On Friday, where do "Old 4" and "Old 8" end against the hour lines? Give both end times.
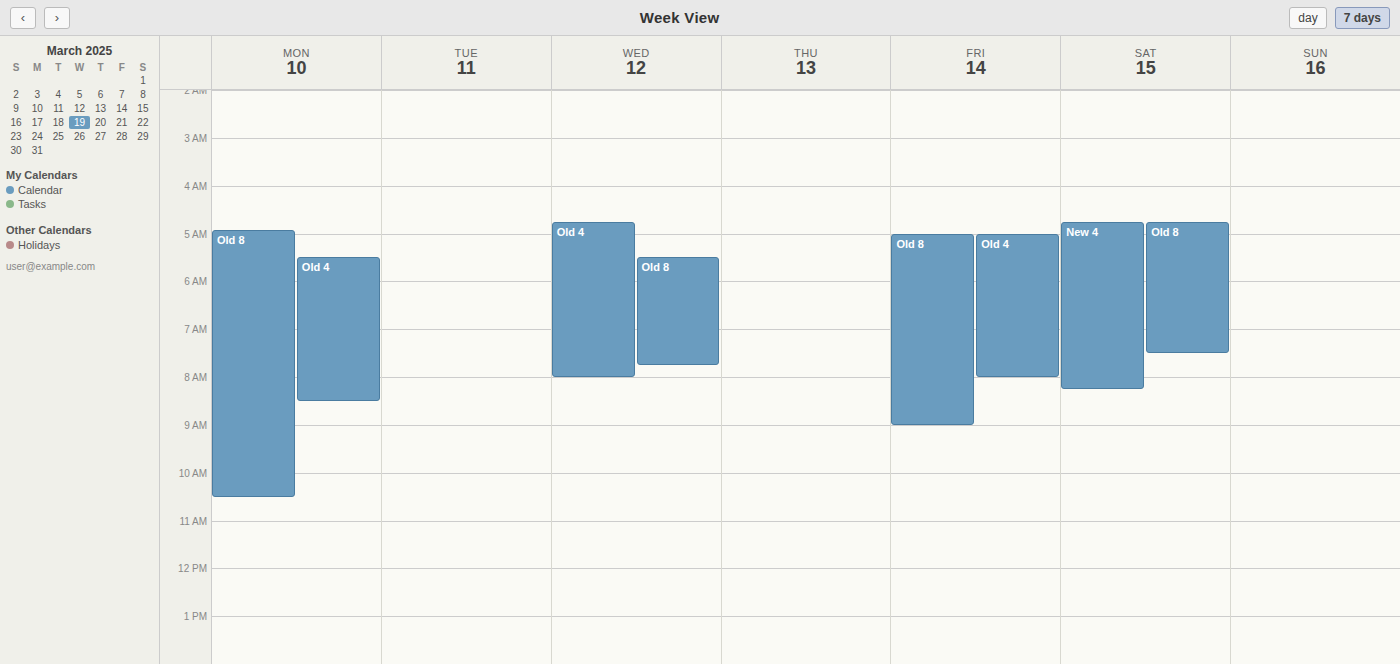
"Old 4": 8:00 AM, exactly on the 8 AM line. "Old 8": 9:00 AM, exactly on the 9 AM line.